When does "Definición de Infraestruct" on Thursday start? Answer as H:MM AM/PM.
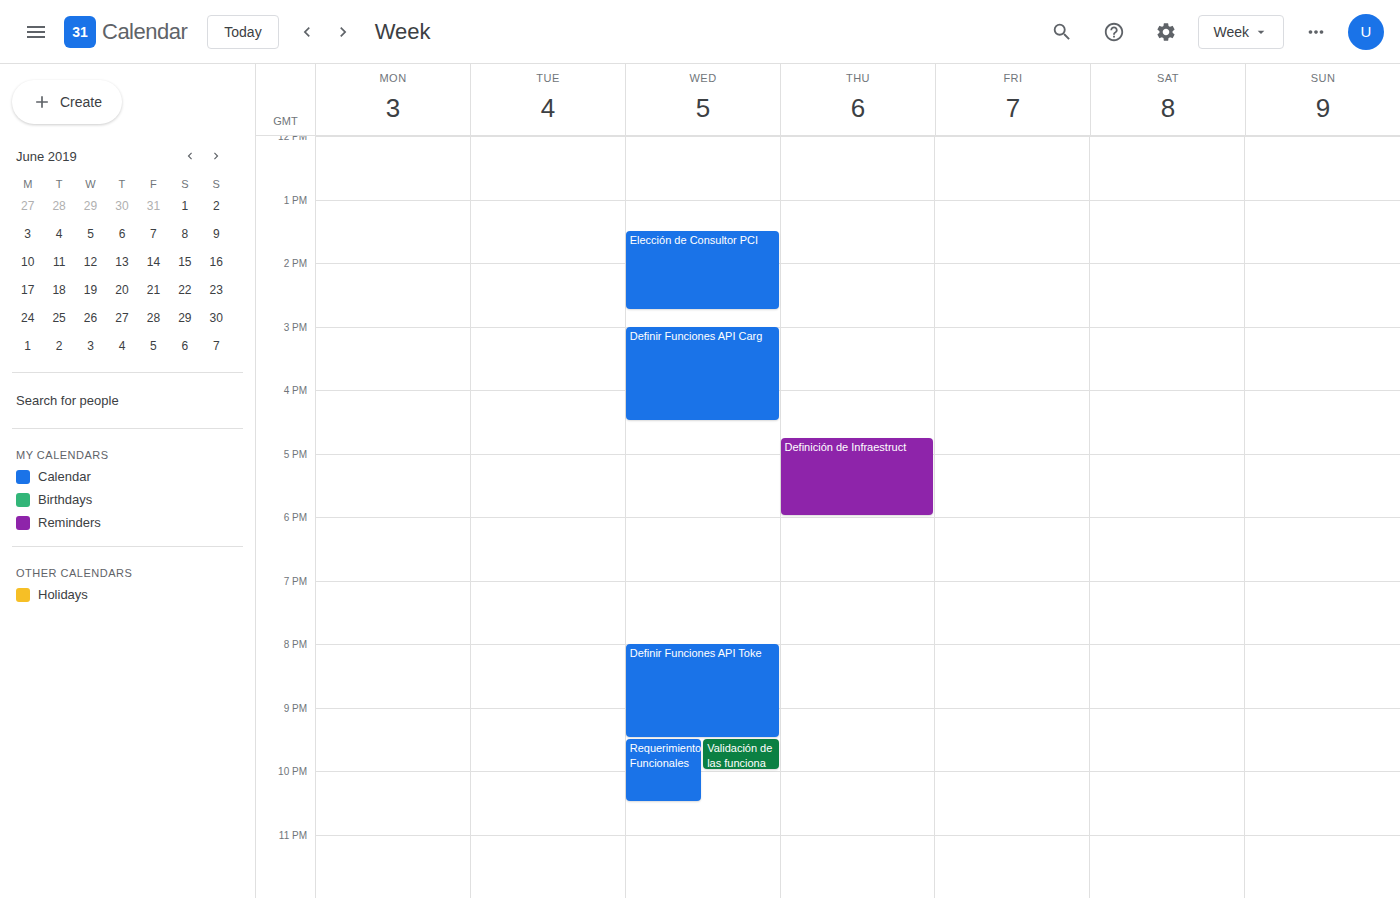
4:45 PM